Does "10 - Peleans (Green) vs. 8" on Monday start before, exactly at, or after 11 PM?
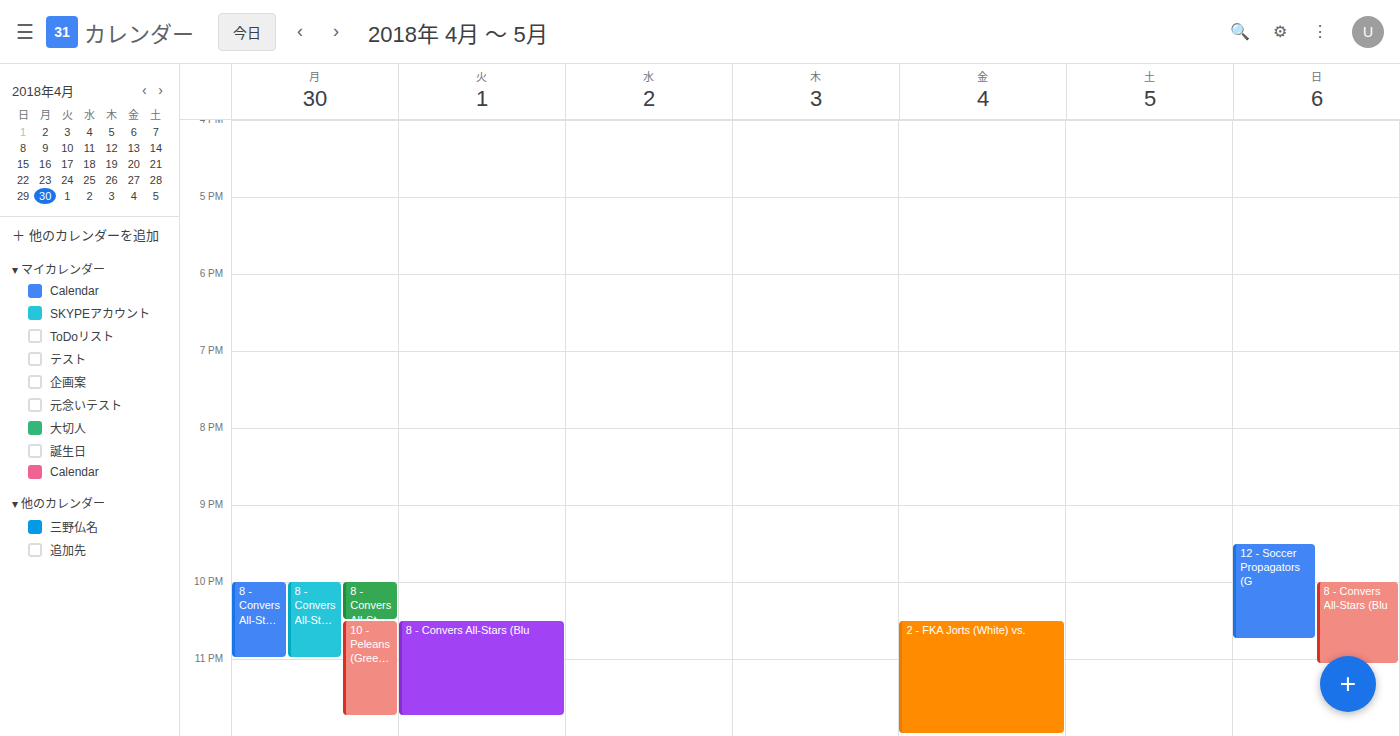
10:30 PM -- before 11 PM, 30 minutes above the 11 PM line.